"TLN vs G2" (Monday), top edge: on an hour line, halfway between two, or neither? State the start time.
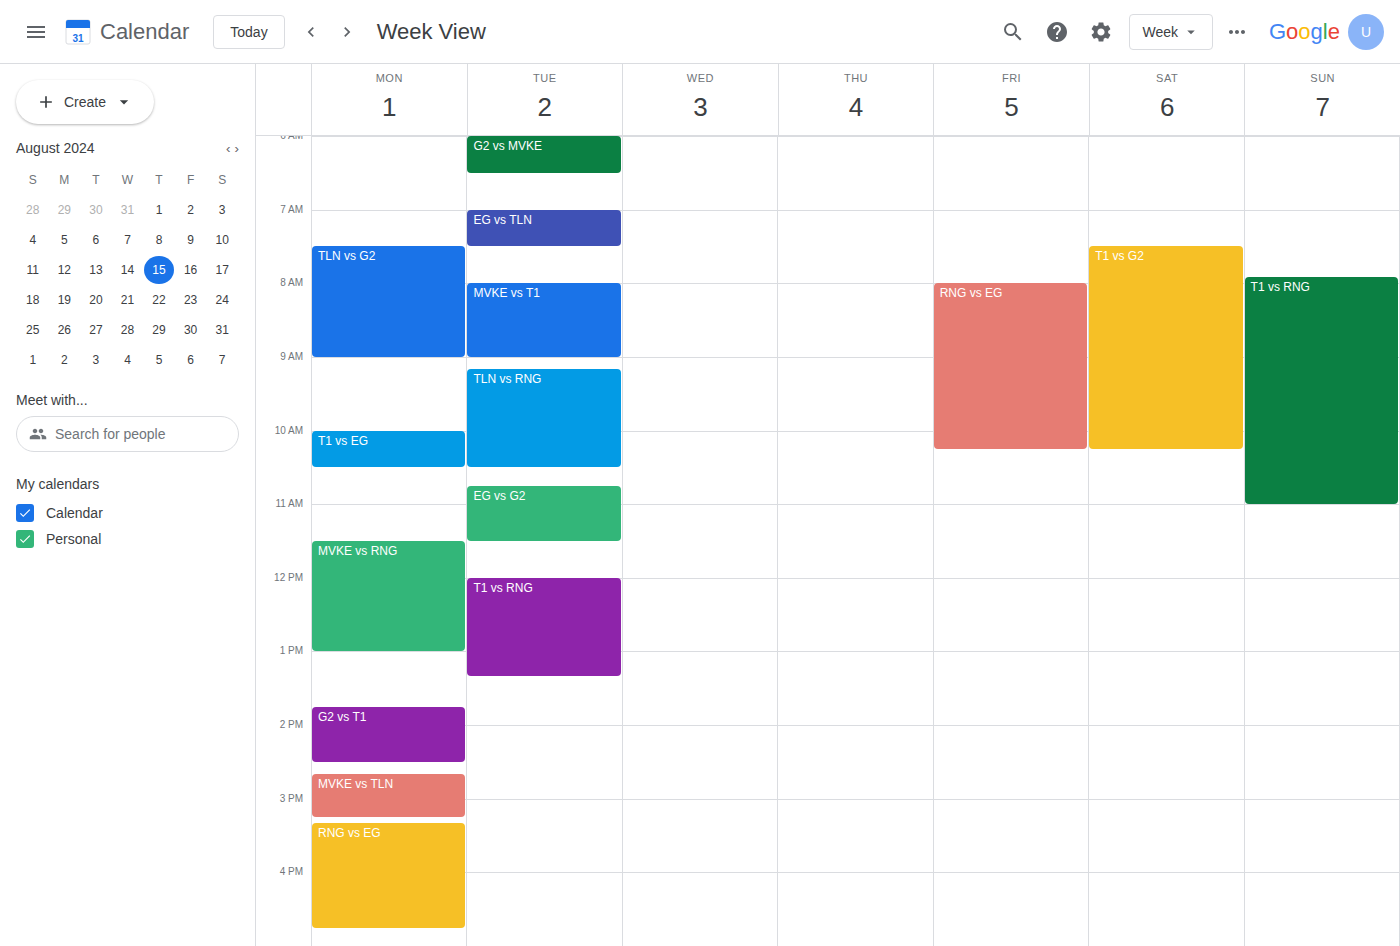
7:30 AM -- halfway between the 7 AM and 8 AM lines.